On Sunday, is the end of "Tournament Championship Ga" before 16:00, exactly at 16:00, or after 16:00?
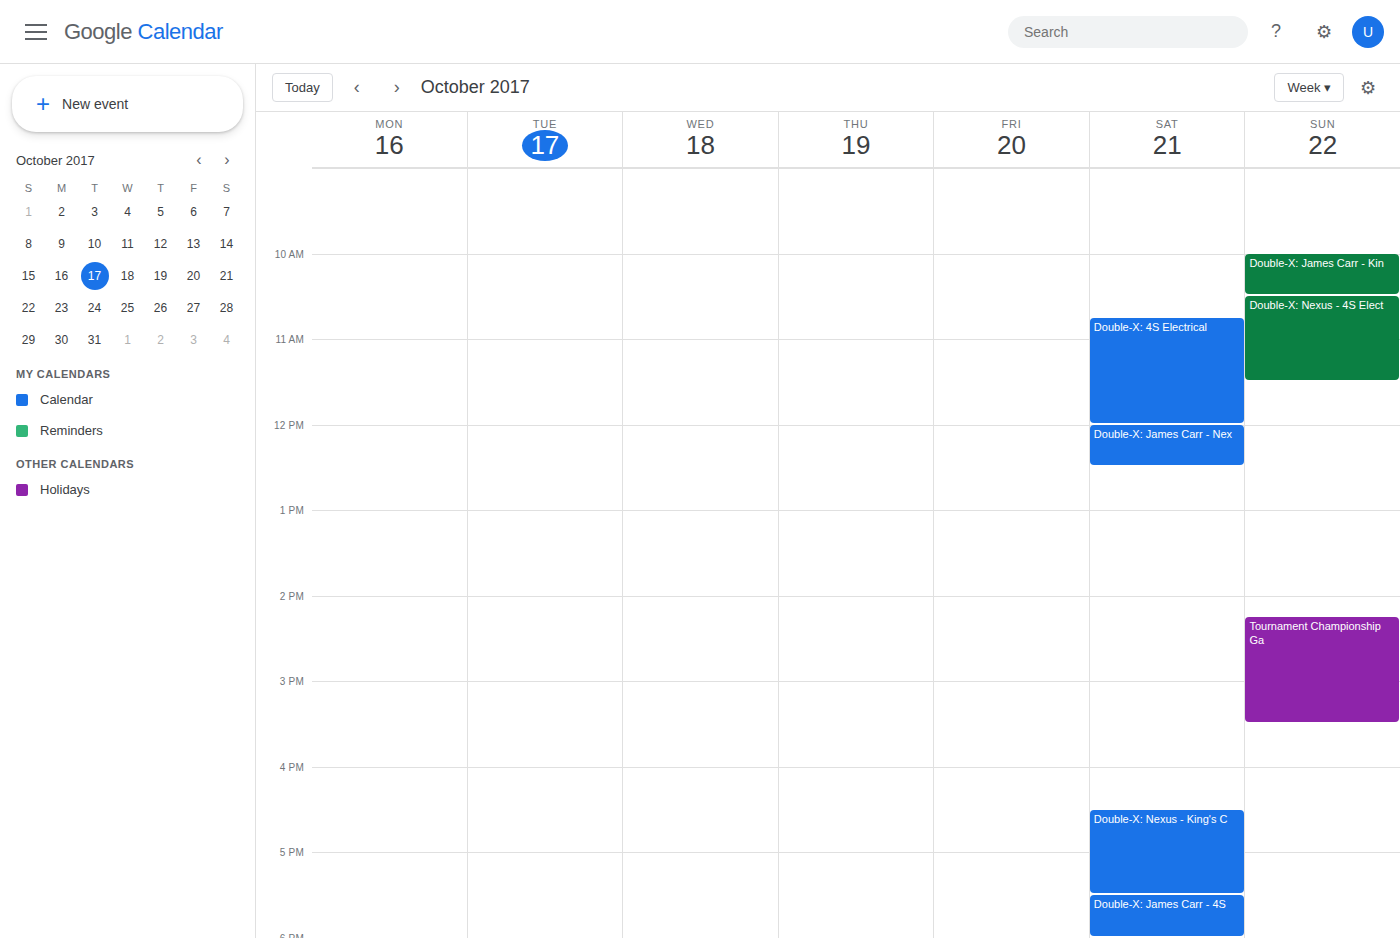
15:30 -- before 16:00, 30 minutes above the 16:00 line.